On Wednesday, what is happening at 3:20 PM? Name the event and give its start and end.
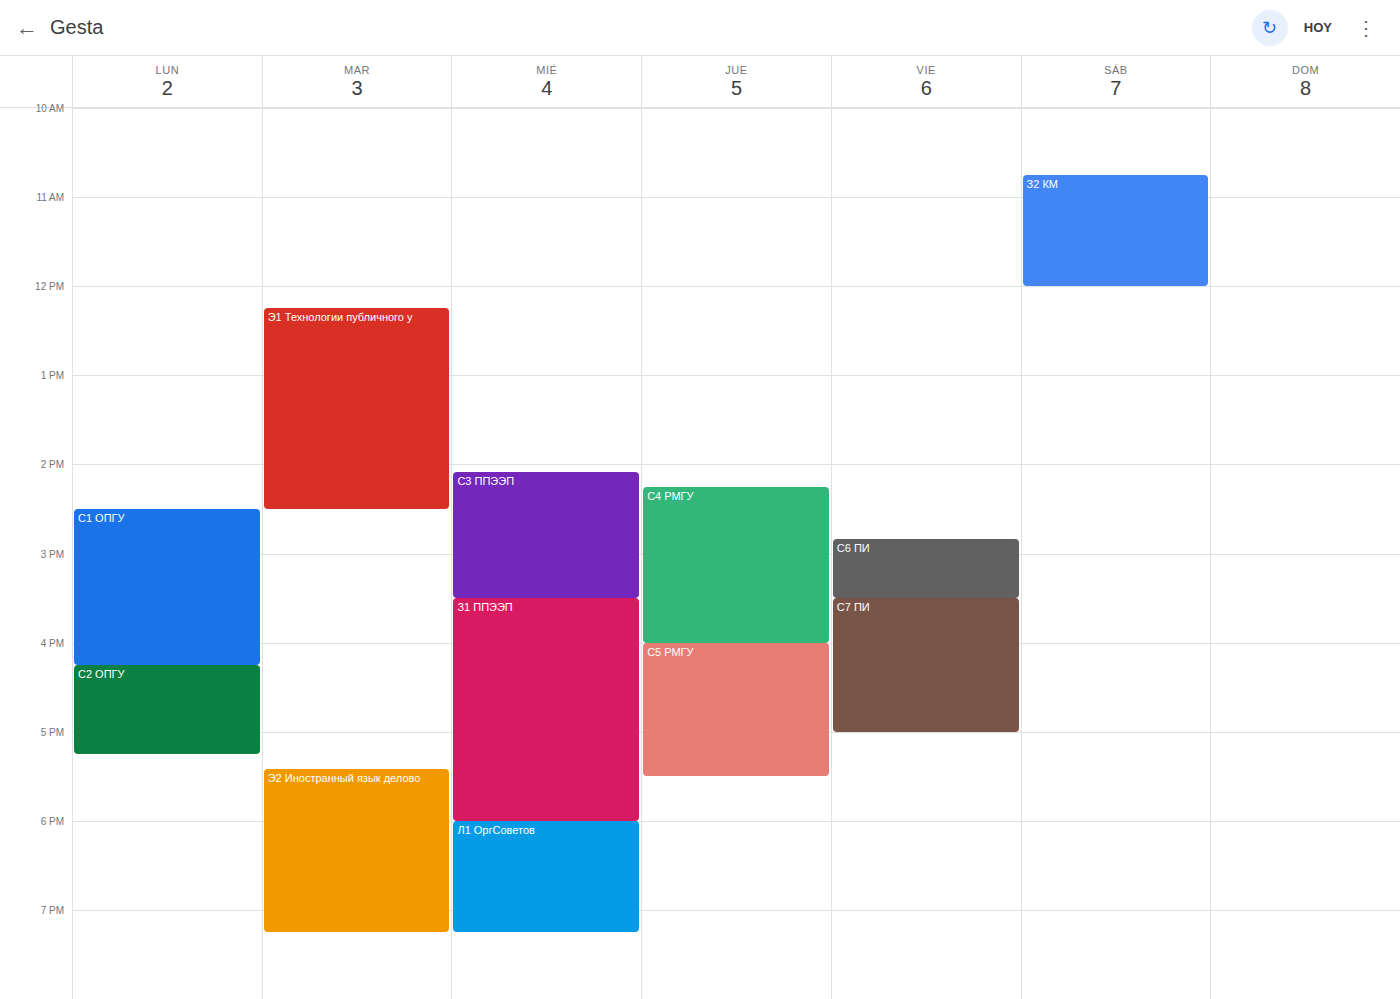
"С3 ППЭЭП", 2:05 PM to 3:30 PM